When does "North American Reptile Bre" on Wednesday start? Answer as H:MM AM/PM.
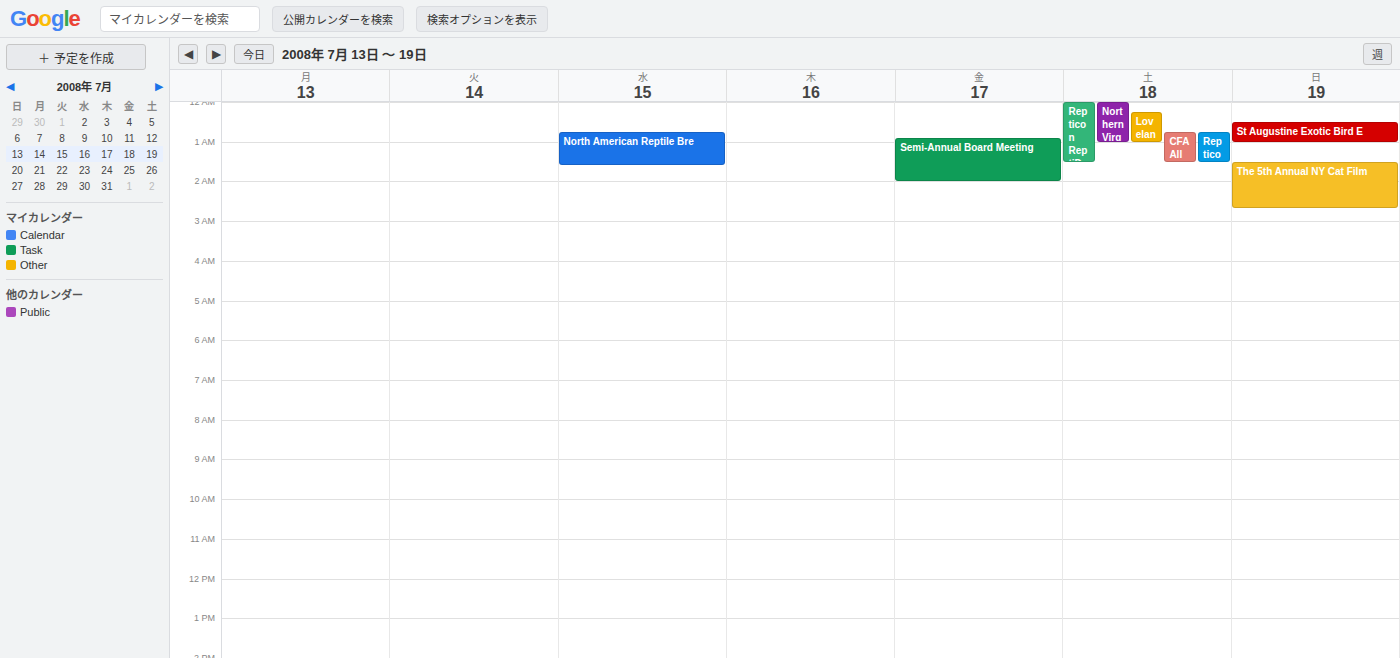
12:45 AM